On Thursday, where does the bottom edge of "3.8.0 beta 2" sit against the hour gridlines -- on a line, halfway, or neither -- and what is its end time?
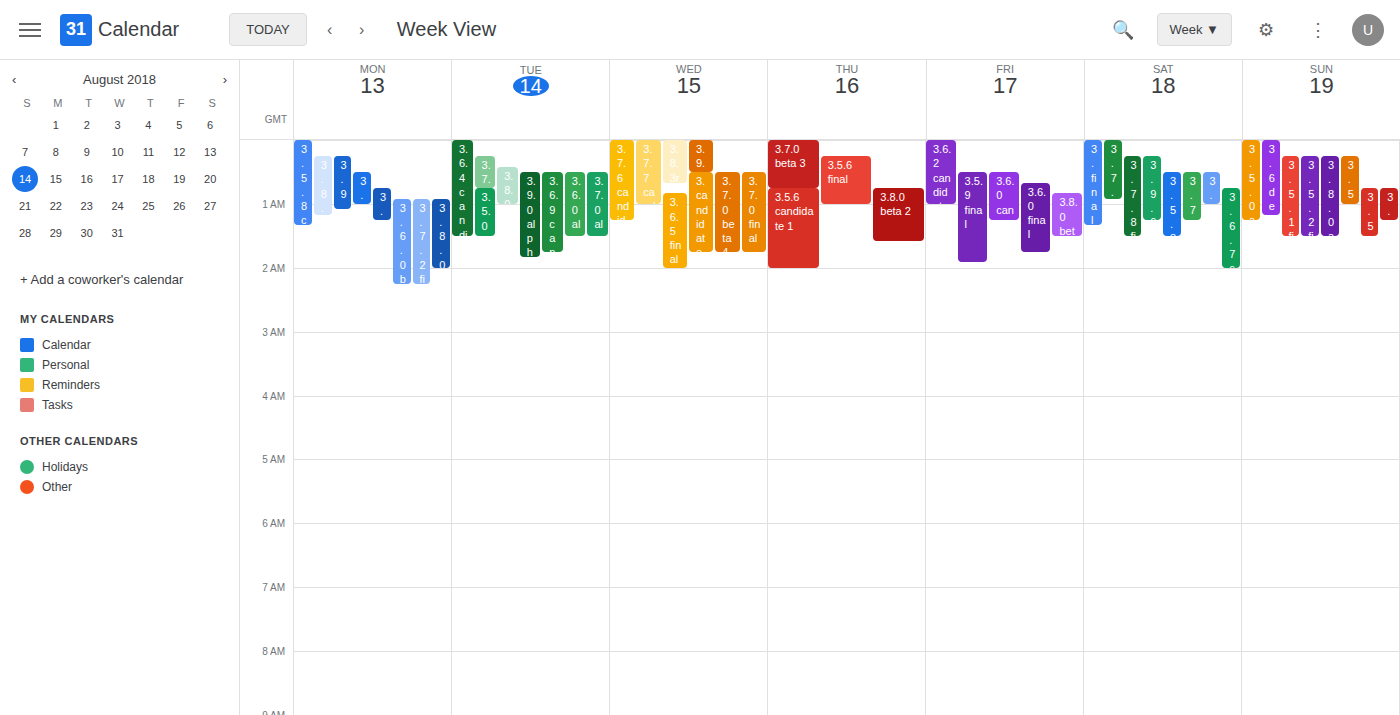
1:35 AM -- neither: 35 minutes below the 1 AM line and 25 minutes above the 2 AM line.